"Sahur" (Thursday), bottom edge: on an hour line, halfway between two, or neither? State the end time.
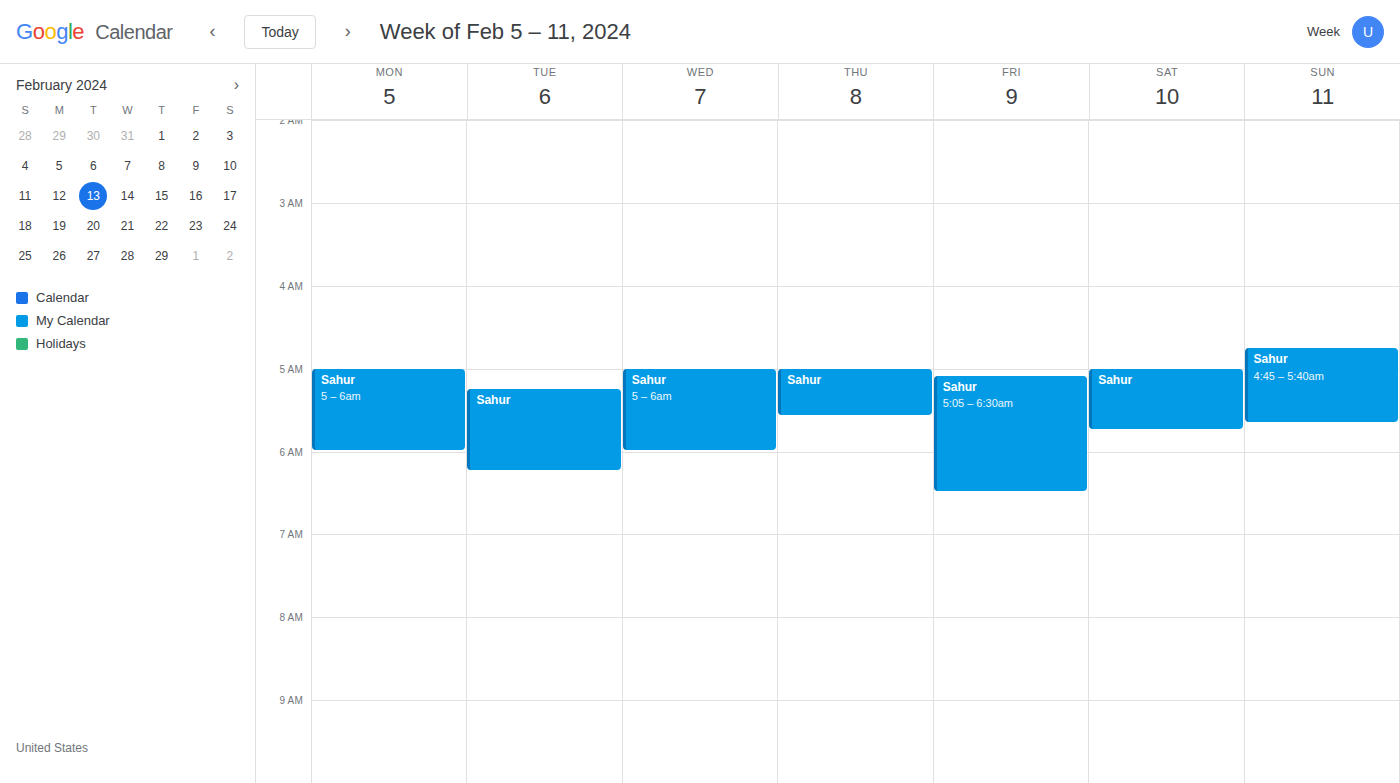
5:35 AM -- neither: 35 minutes below the 5 AM line and 25 minutes above the 6 AM line.